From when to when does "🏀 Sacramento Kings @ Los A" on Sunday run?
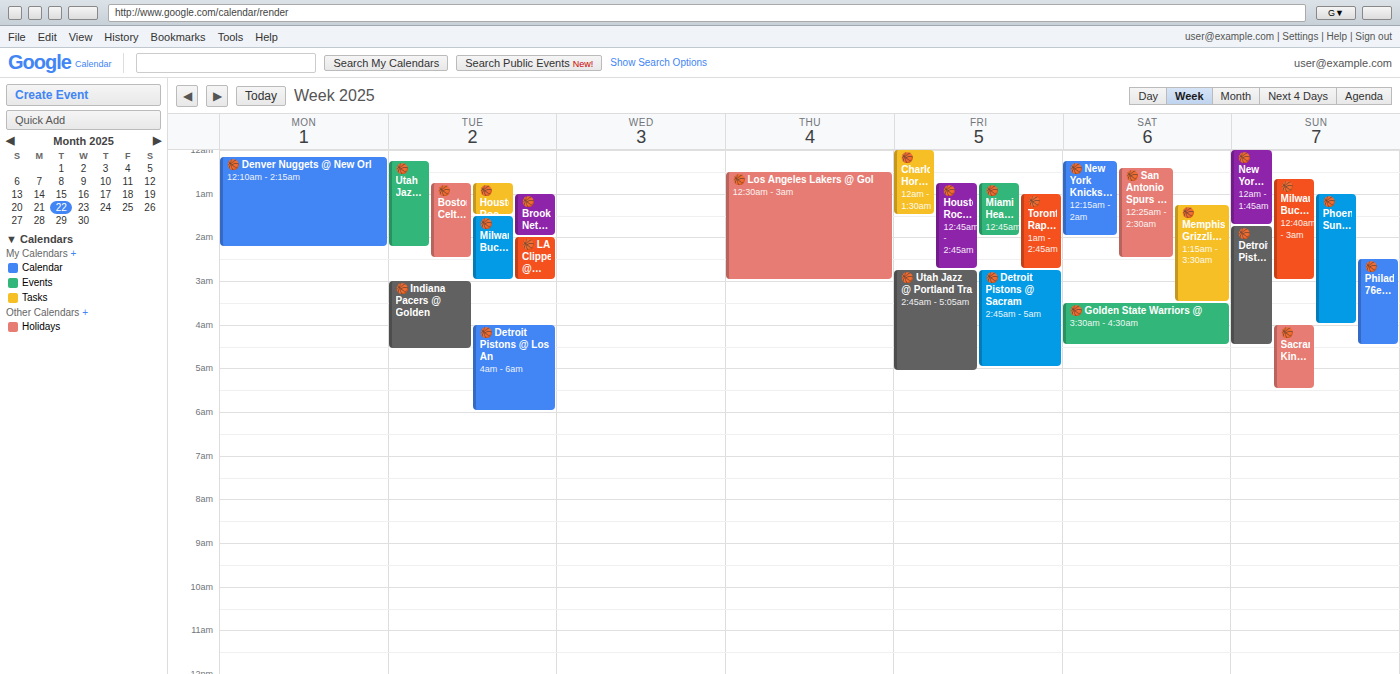
4:00 AM to 5:30 AM